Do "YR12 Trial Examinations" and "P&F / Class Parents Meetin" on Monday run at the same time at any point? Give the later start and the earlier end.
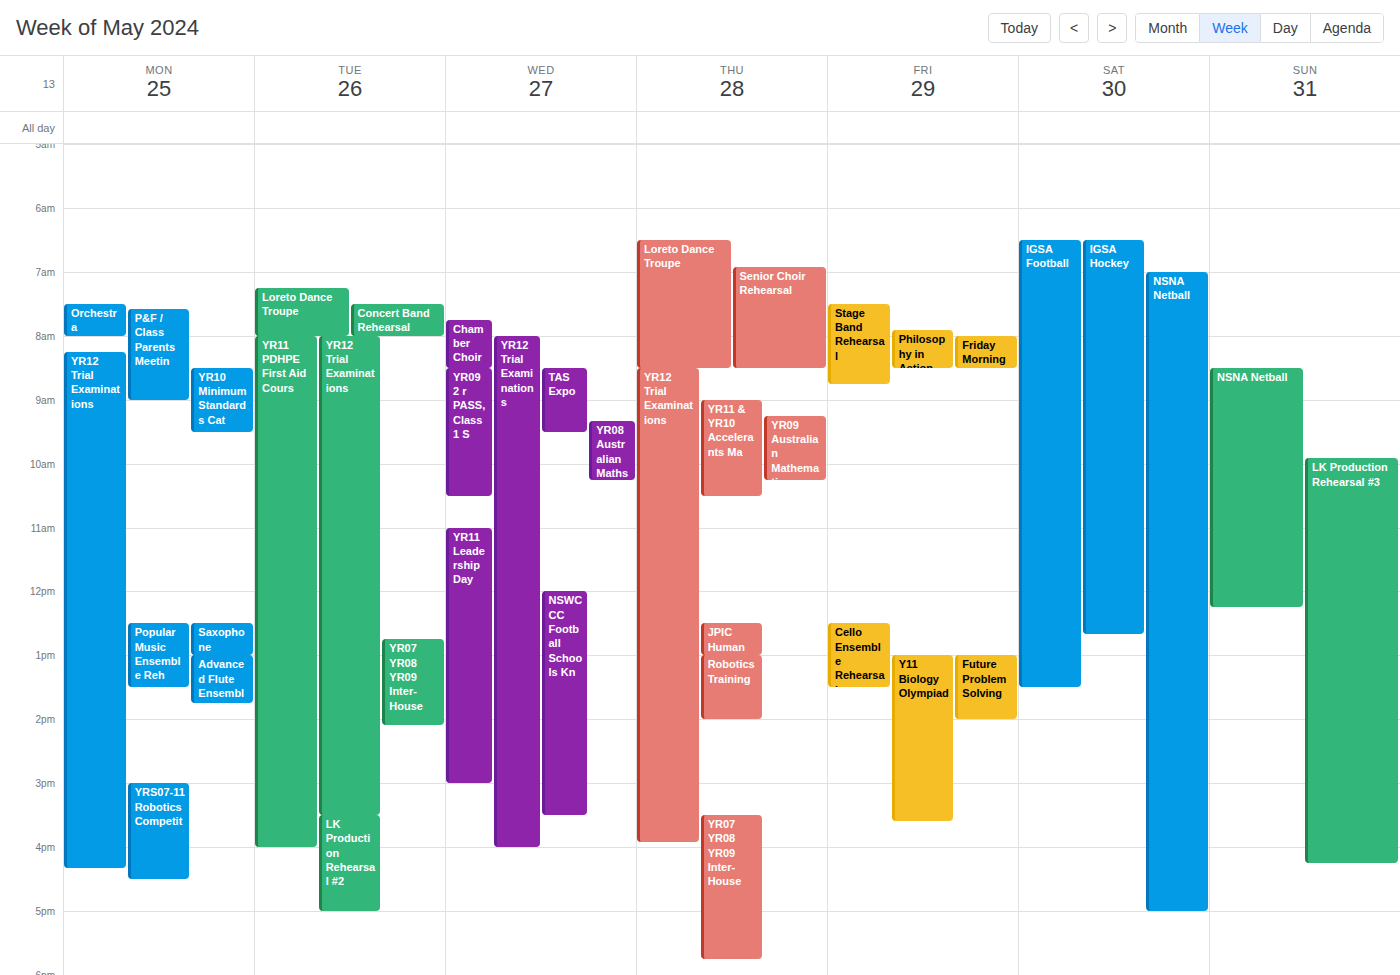
"YR12 Trial Examinations" starts at 8:15 AM, before "P&F / Class Parents Meetin" ends at 9:00 AM -- they overlap.